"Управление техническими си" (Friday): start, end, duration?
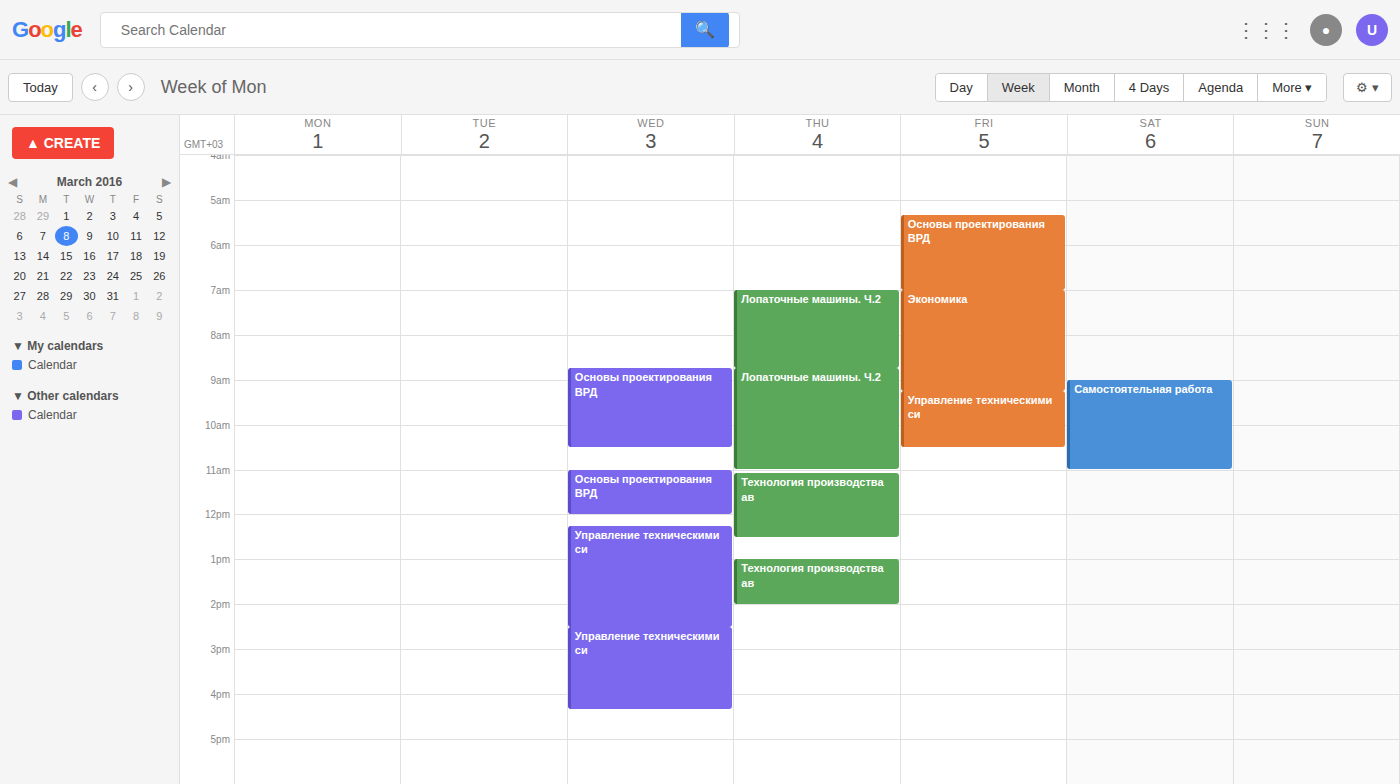
9:15 AM to 10:30 AM, 1 hour 15 minutes